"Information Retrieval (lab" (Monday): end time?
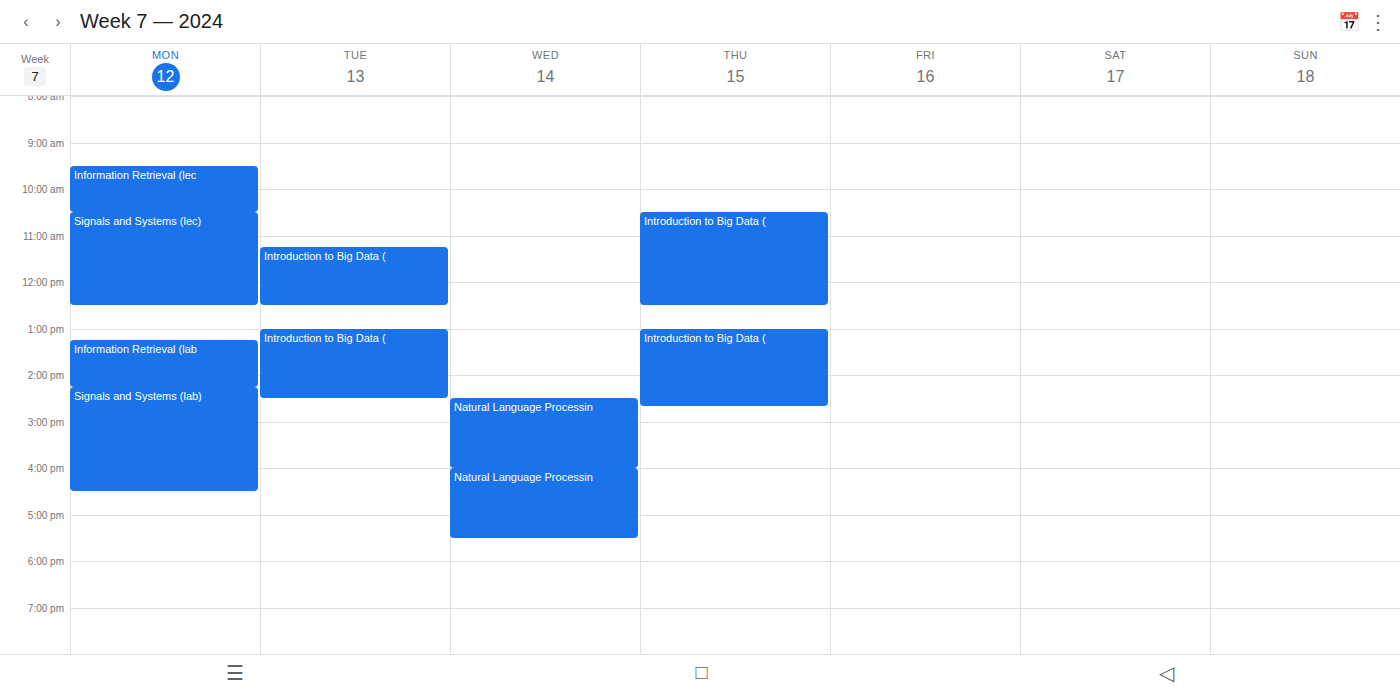
2:15 PM